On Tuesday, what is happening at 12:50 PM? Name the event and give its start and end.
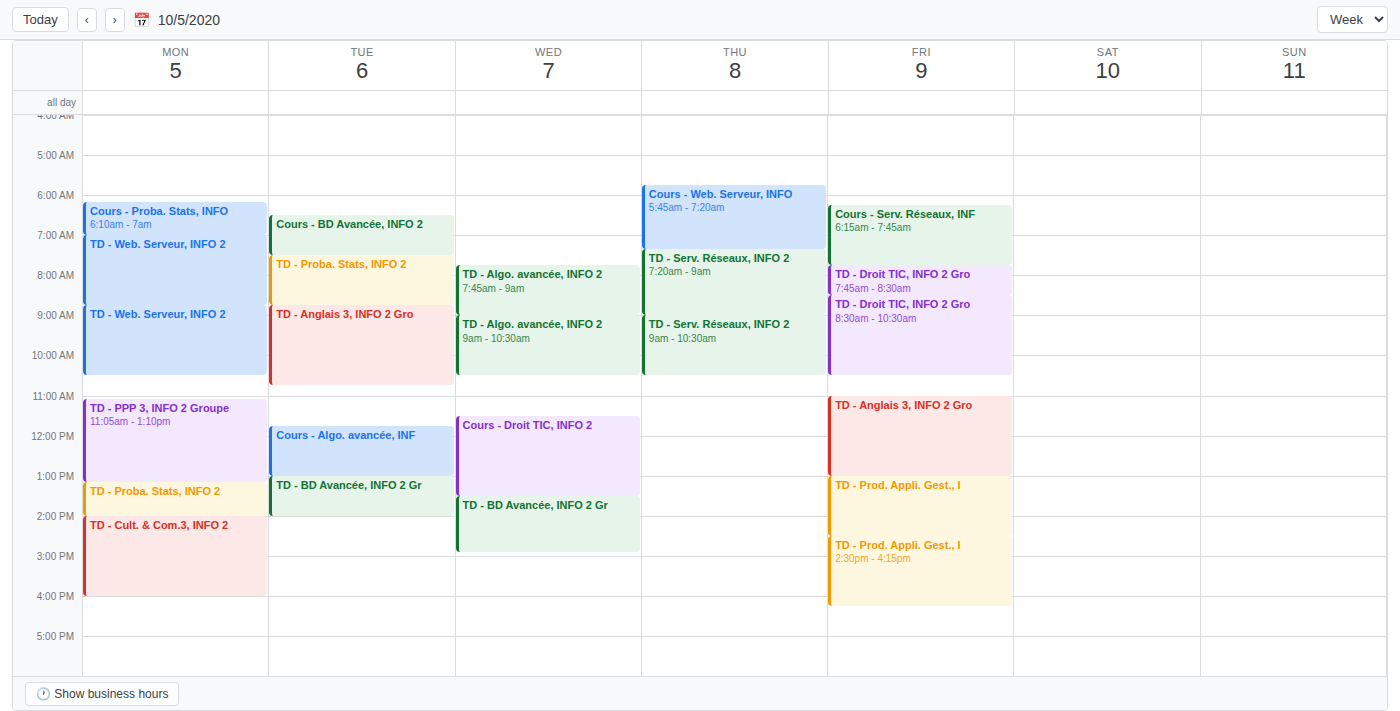
"Cours - Algo. avancée, INF", 11:45 AM to 1:00 PM